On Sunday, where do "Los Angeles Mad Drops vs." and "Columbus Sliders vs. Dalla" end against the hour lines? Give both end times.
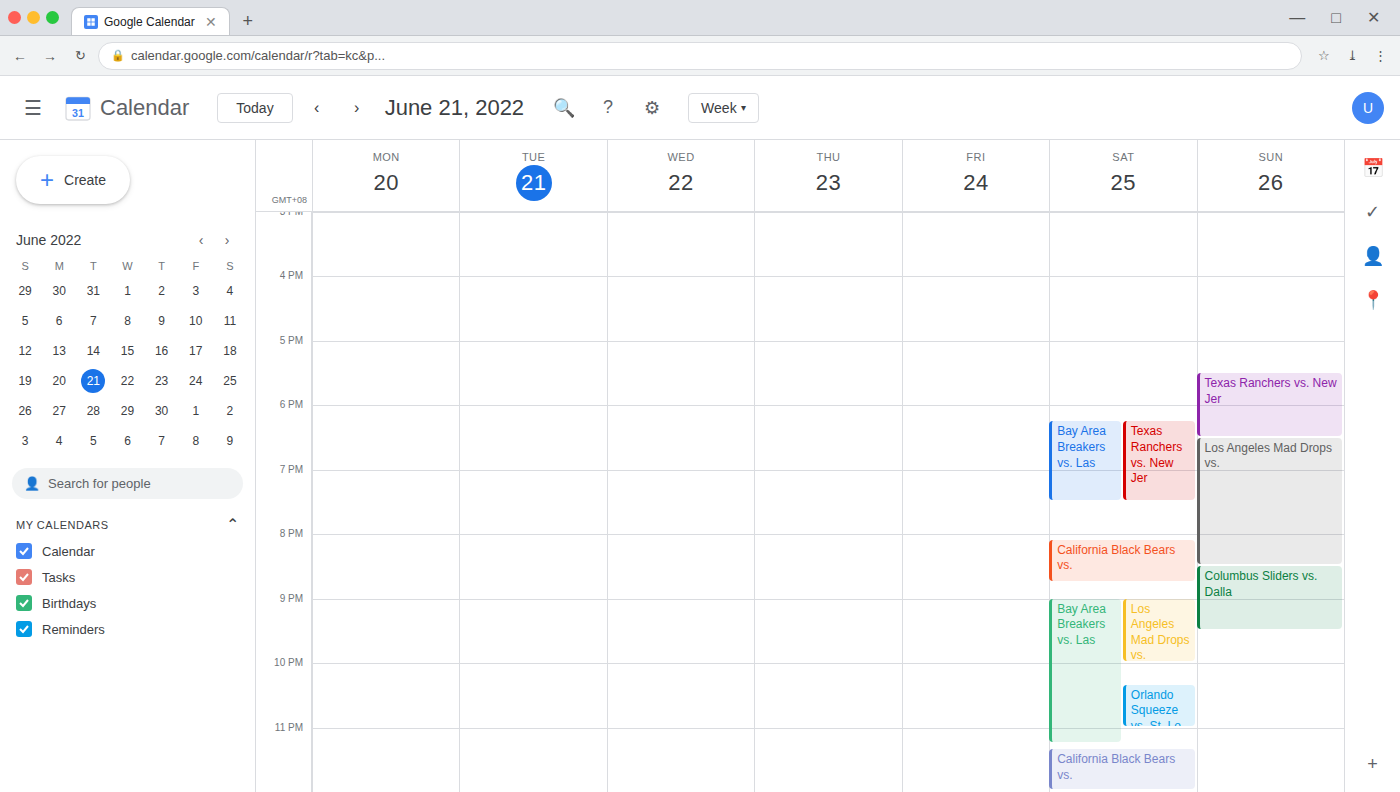
"Los Angeles Mad Drops vs.": 8:30 PM, halfway between the 8 PM and 9 PM lines. "Columbus Sliders vs. Dalla": 9:30 PM, halfway between the 9 PM and 10 PM lines.